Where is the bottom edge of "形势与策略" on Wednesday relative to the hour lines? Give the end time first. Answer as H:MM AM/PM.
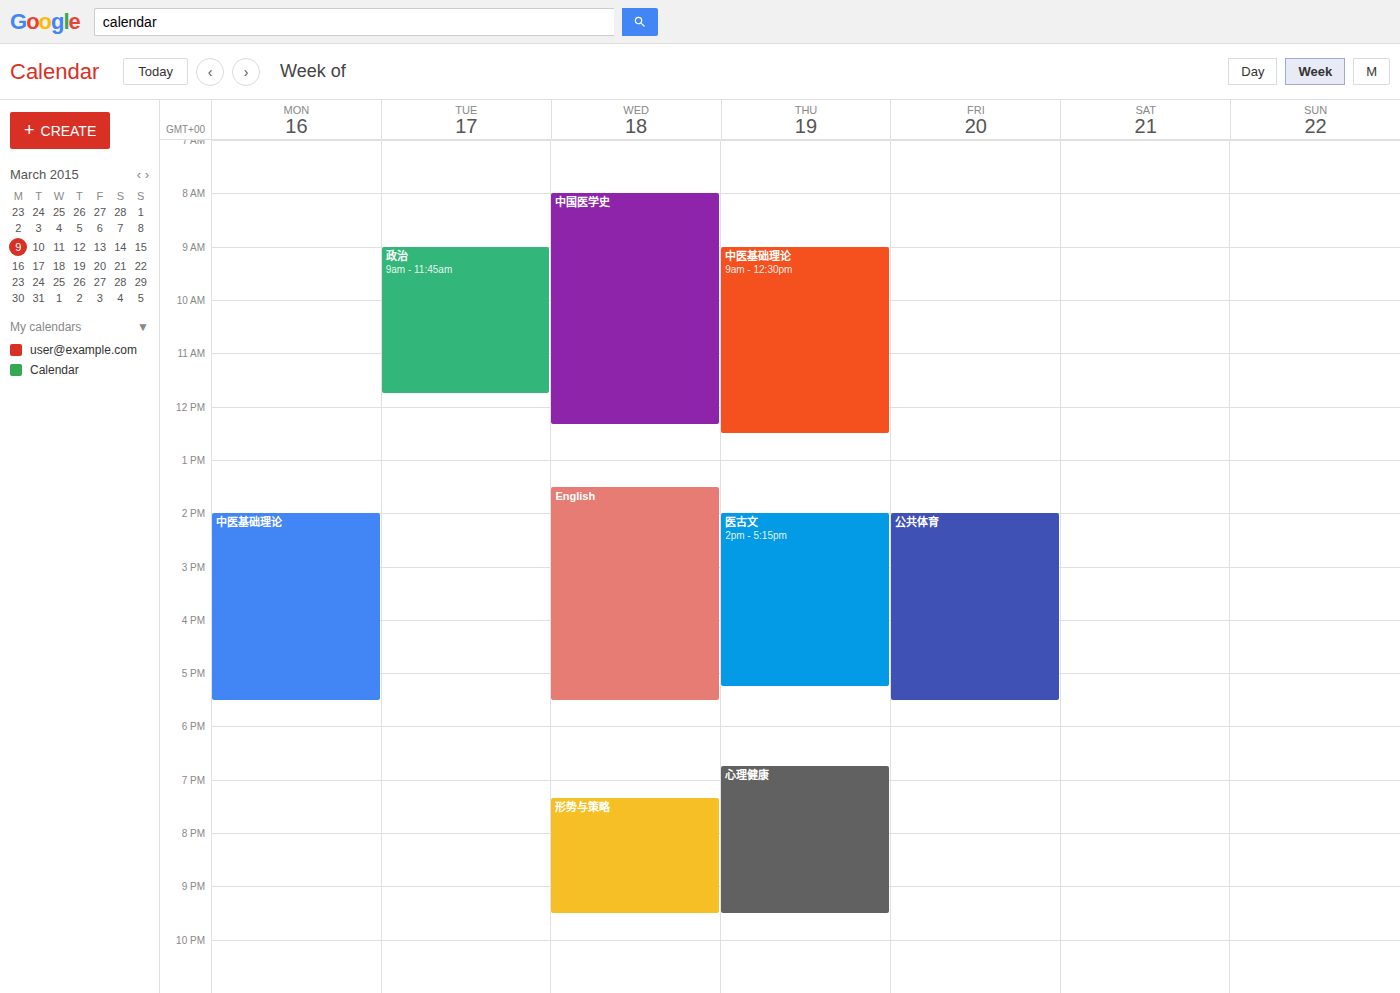
9:30 PM -- halfway between the 9 PM and 10 PM lines.